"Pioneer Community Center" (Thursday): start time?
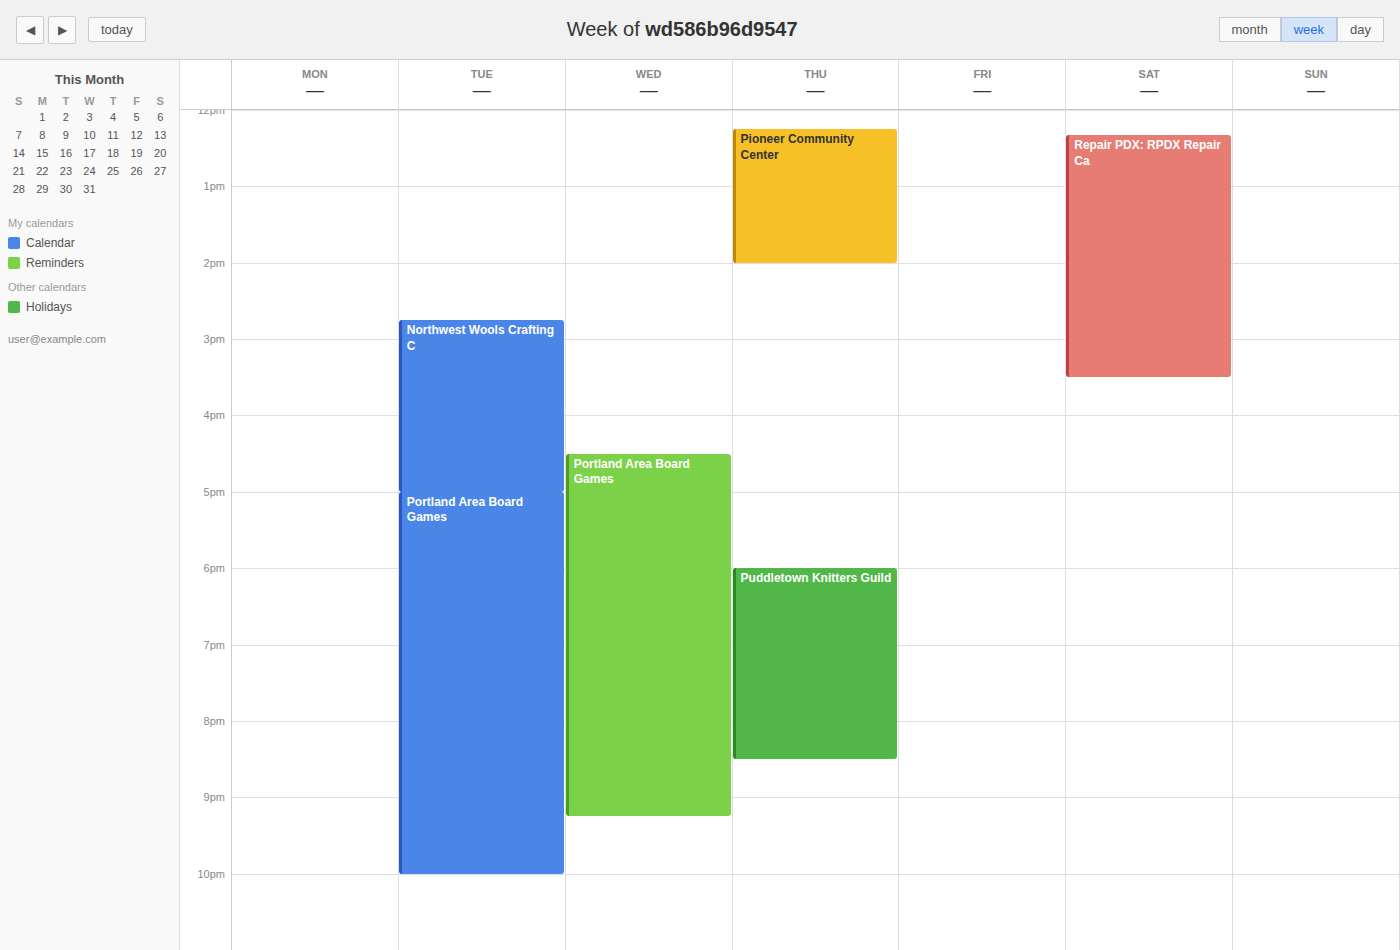
12:15 PM